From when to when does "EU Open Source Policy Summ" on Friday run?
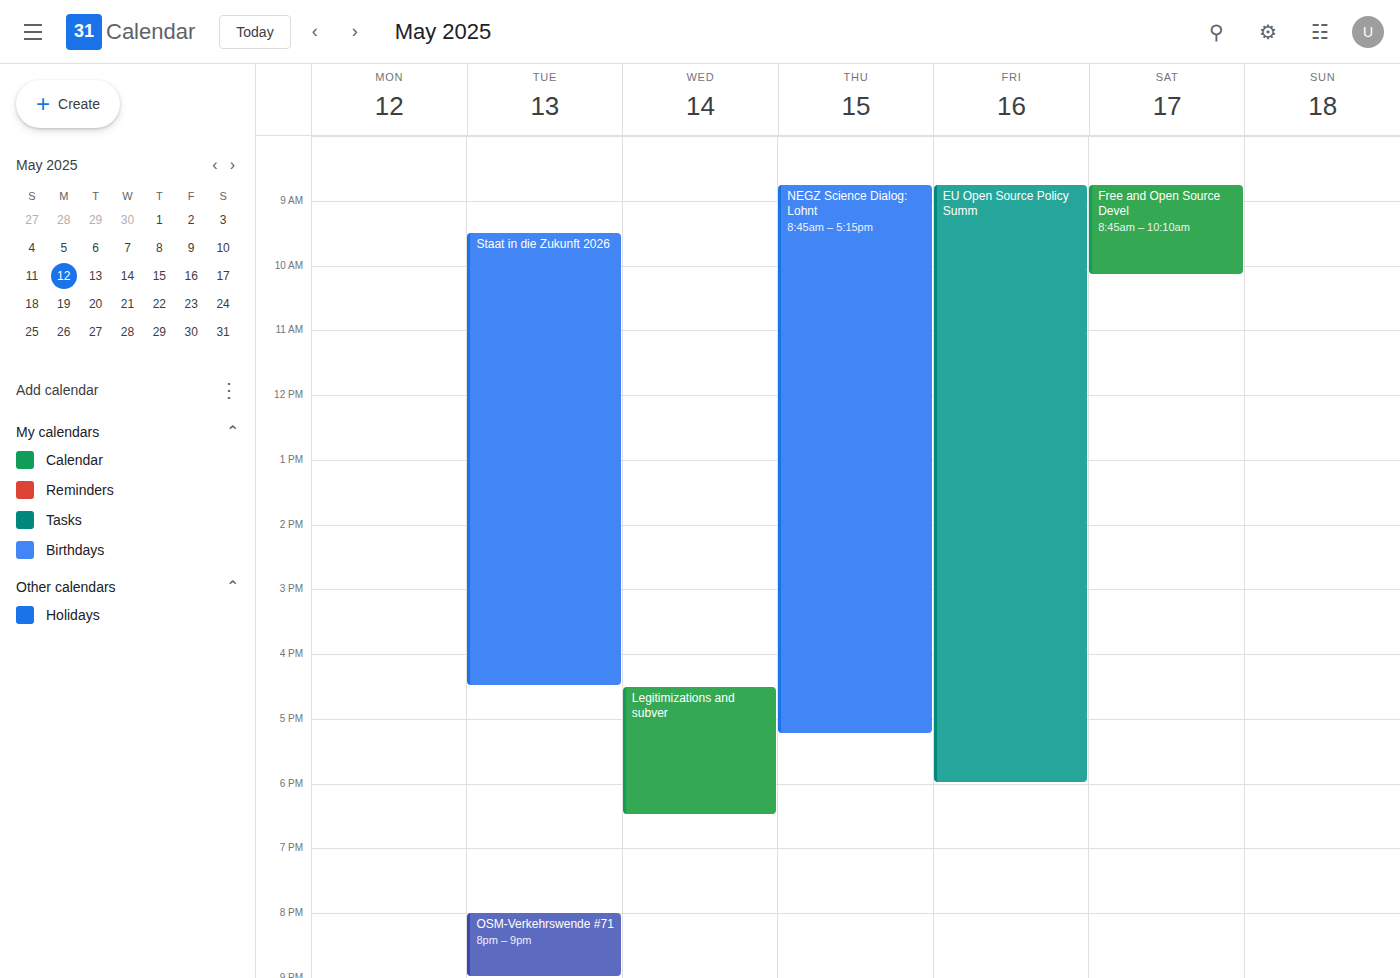
08:45 to 18:00